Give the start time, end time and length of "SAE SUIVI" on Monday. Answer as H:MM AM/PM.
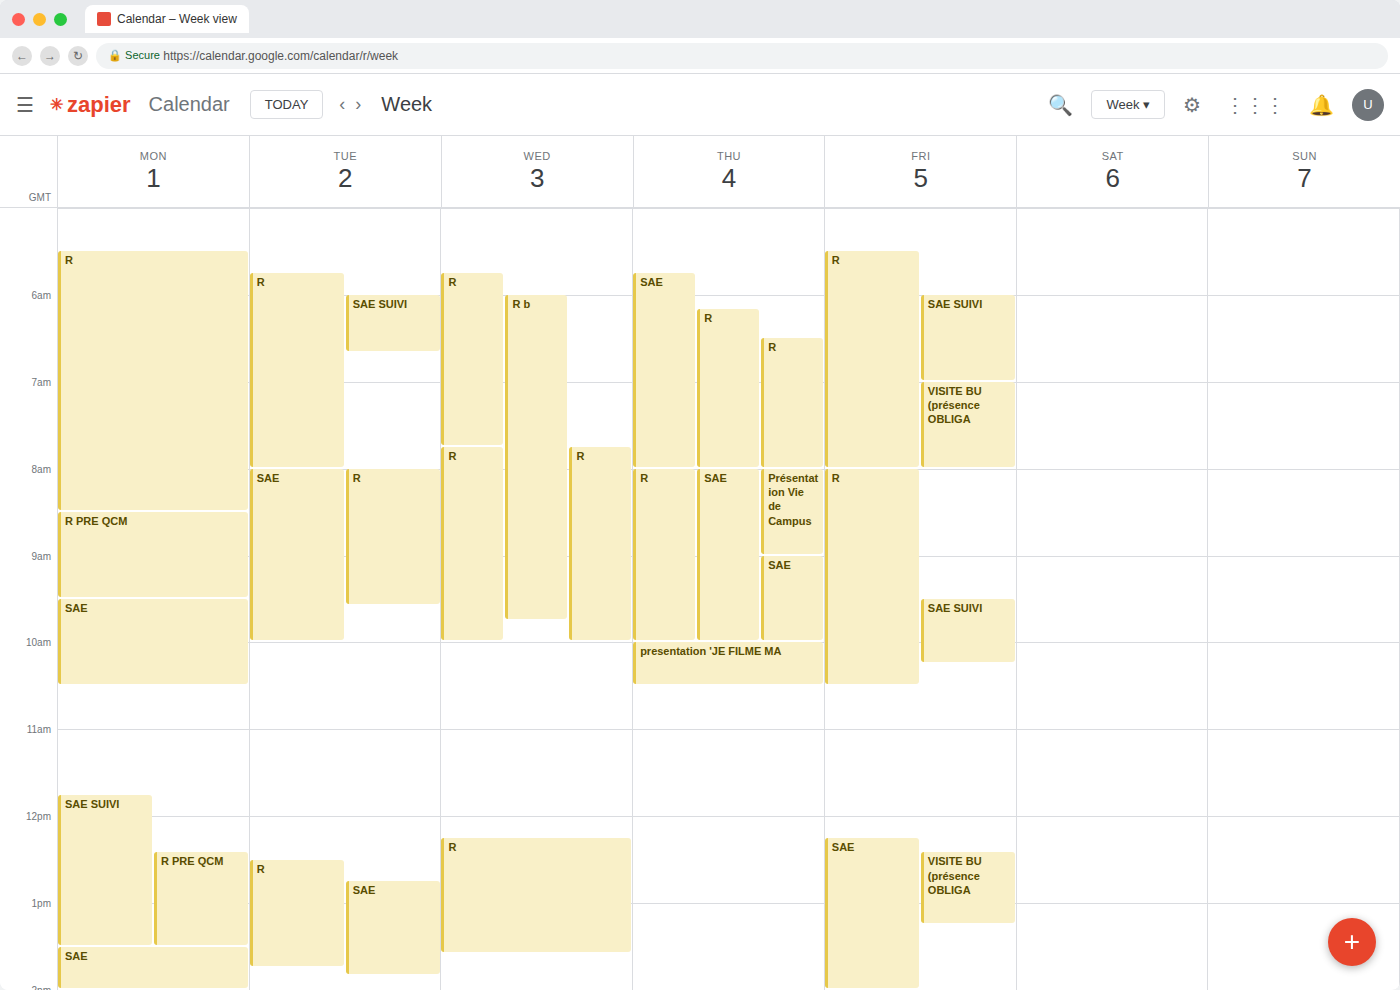
11:45 AM to 1:30 PM, 1 hour 45 minutes